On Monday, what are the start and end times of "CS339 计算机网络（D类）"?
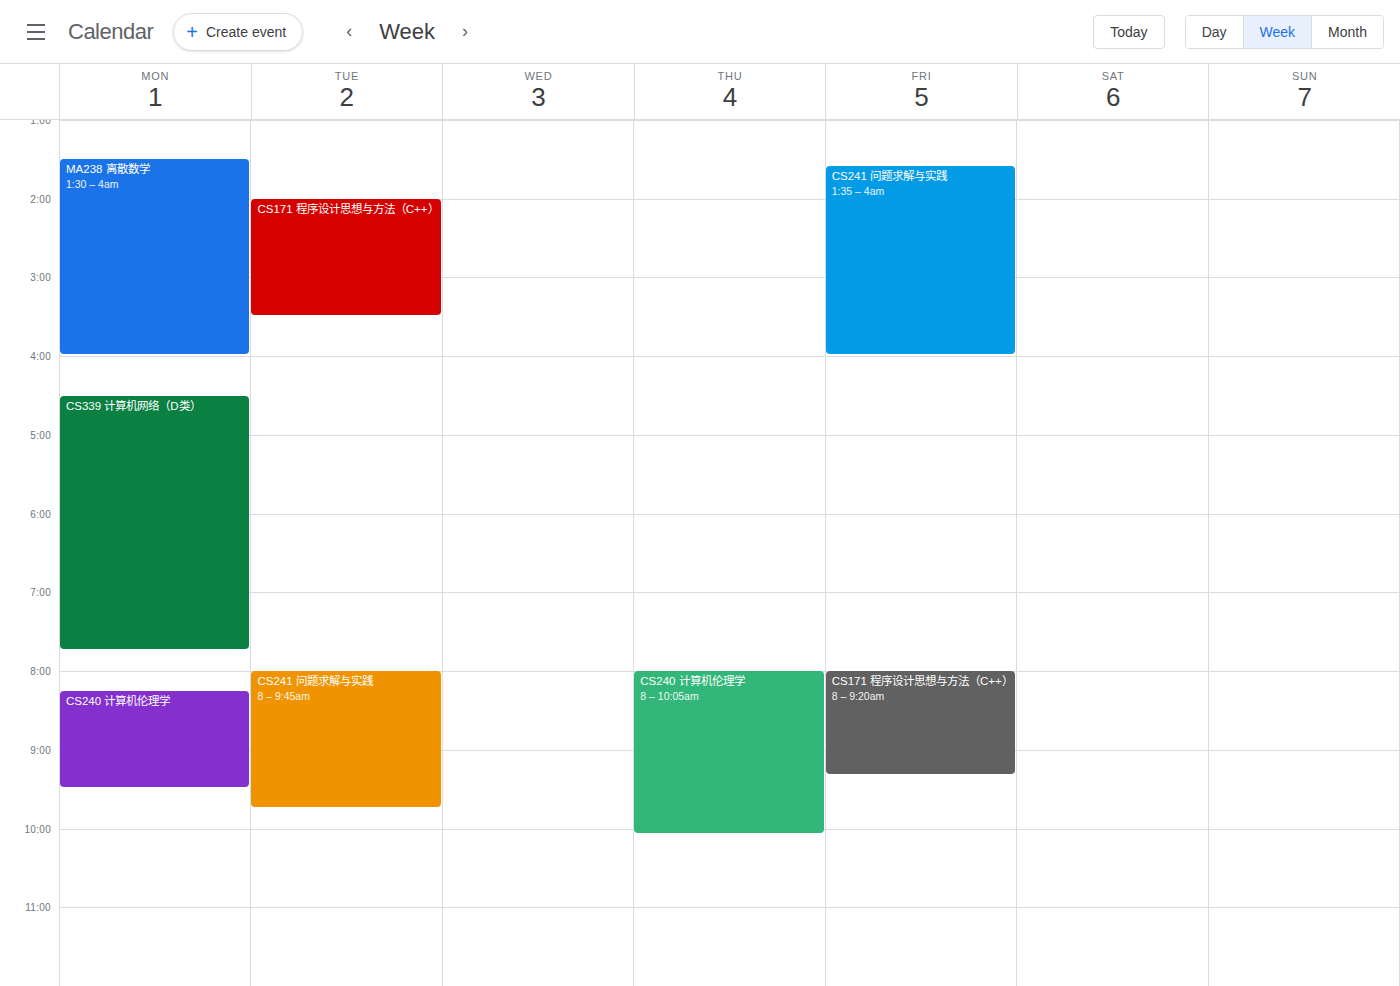
4:30 AM to 7:45 AM